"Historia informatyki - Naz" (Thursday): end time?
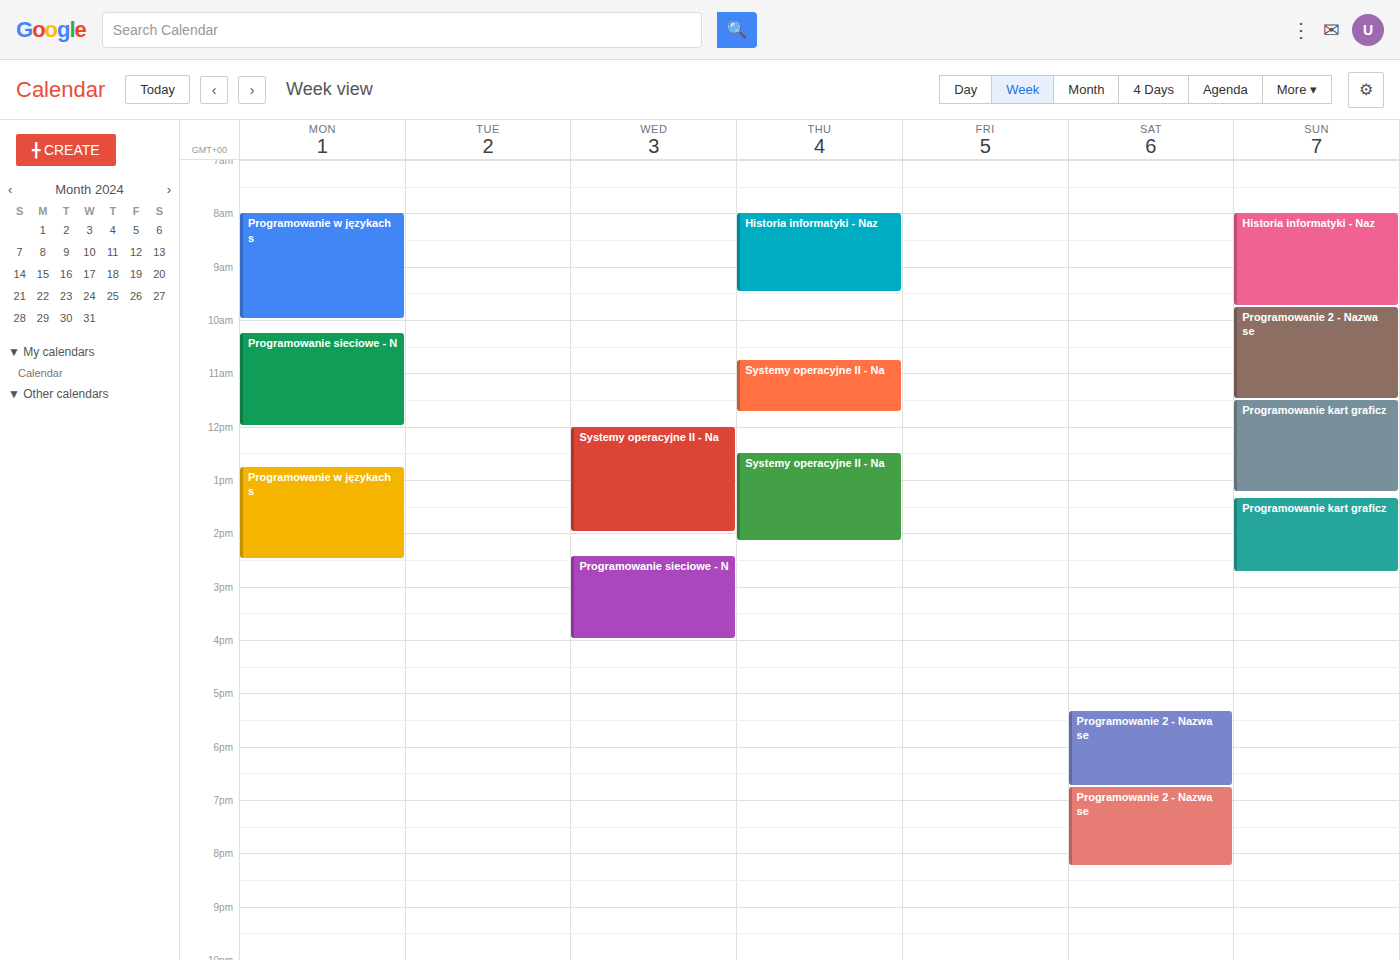
9:30 AM